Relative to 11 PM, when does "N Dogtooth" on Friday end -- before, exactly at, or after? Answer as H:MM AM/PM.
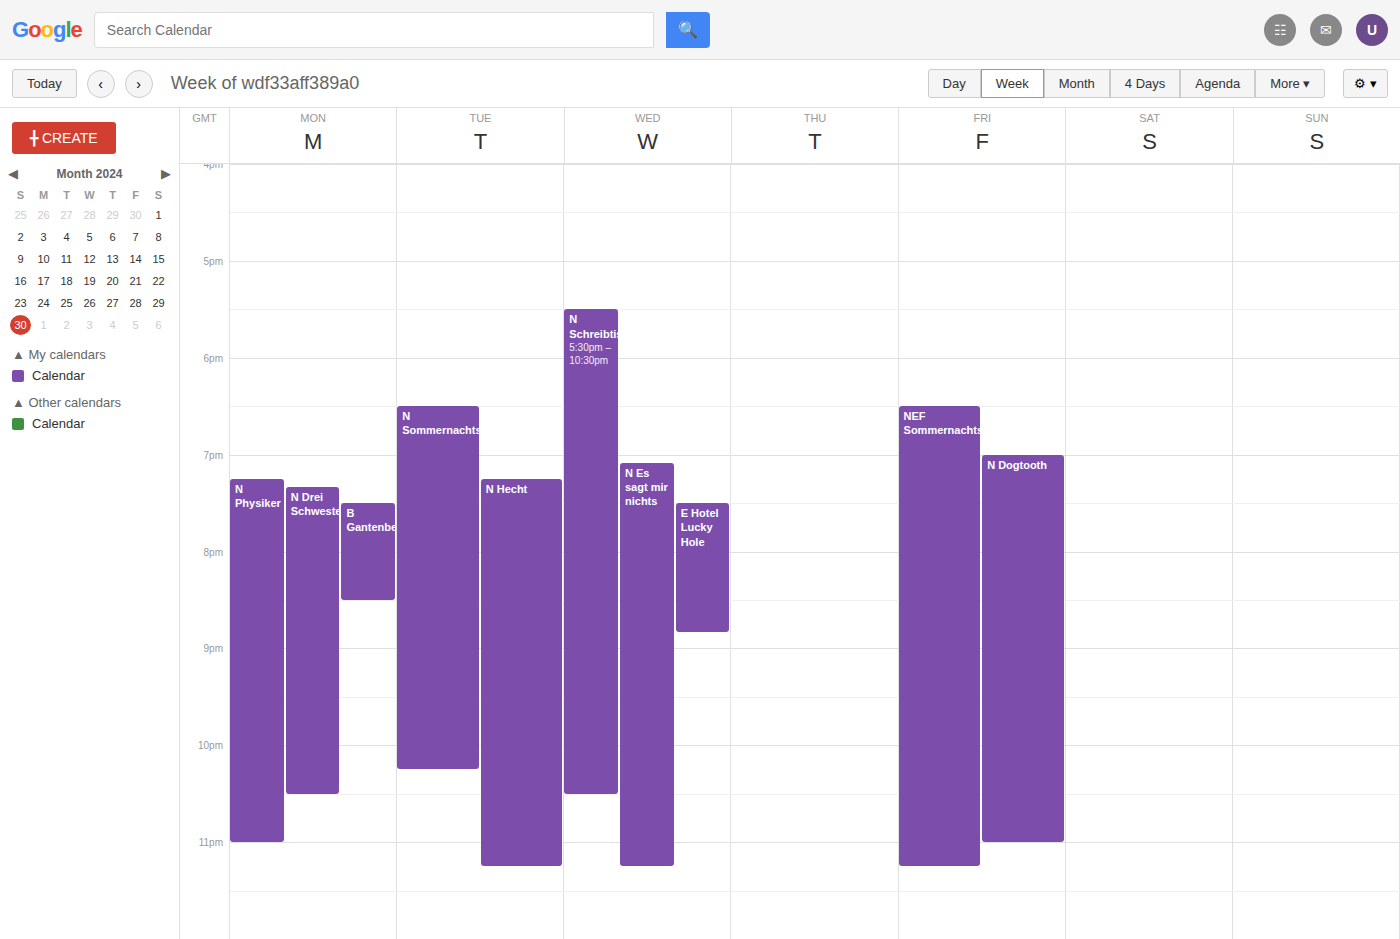
11:00 PM -- exactly at 11 PM, on the 11 PM line.